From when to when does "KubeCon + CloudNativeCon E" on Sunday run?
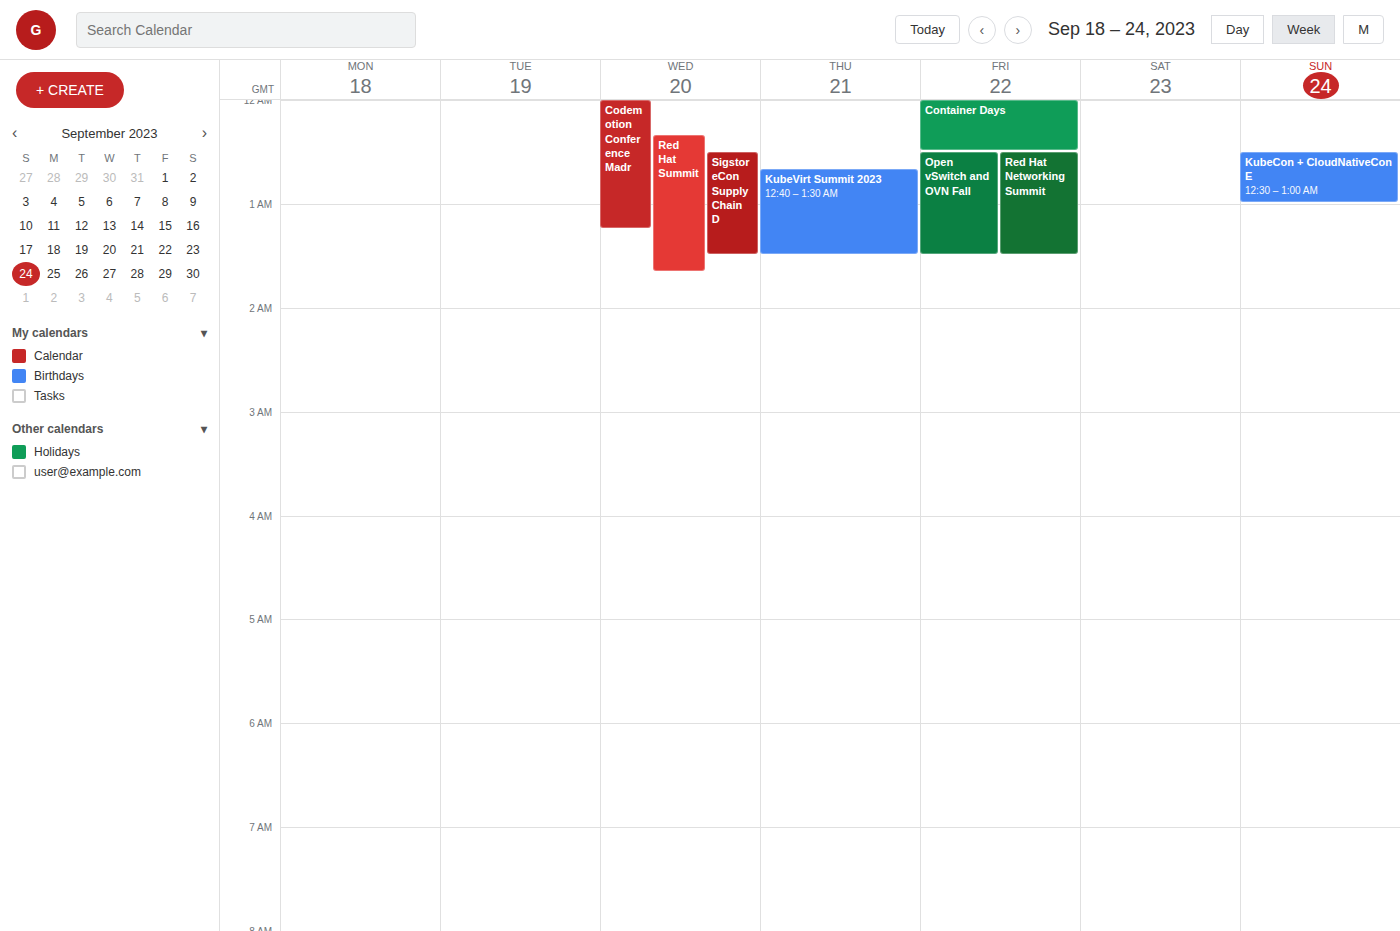
12:30 AM to 1:00 AM